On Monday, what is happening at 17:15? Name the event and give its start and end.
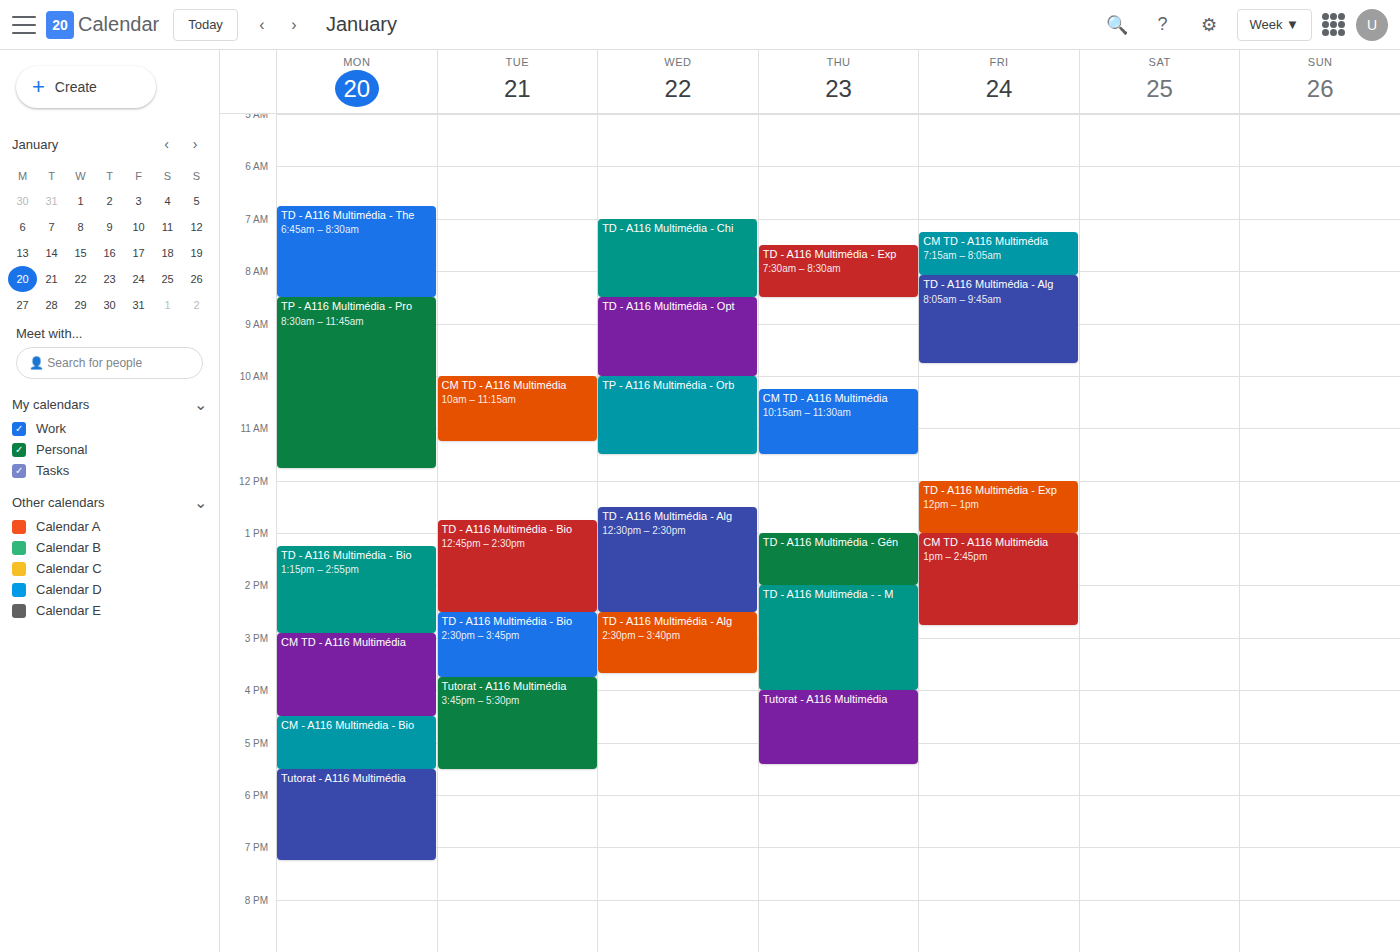
"CM - A116 Multimédia - Bio", 16:30 to 17:30